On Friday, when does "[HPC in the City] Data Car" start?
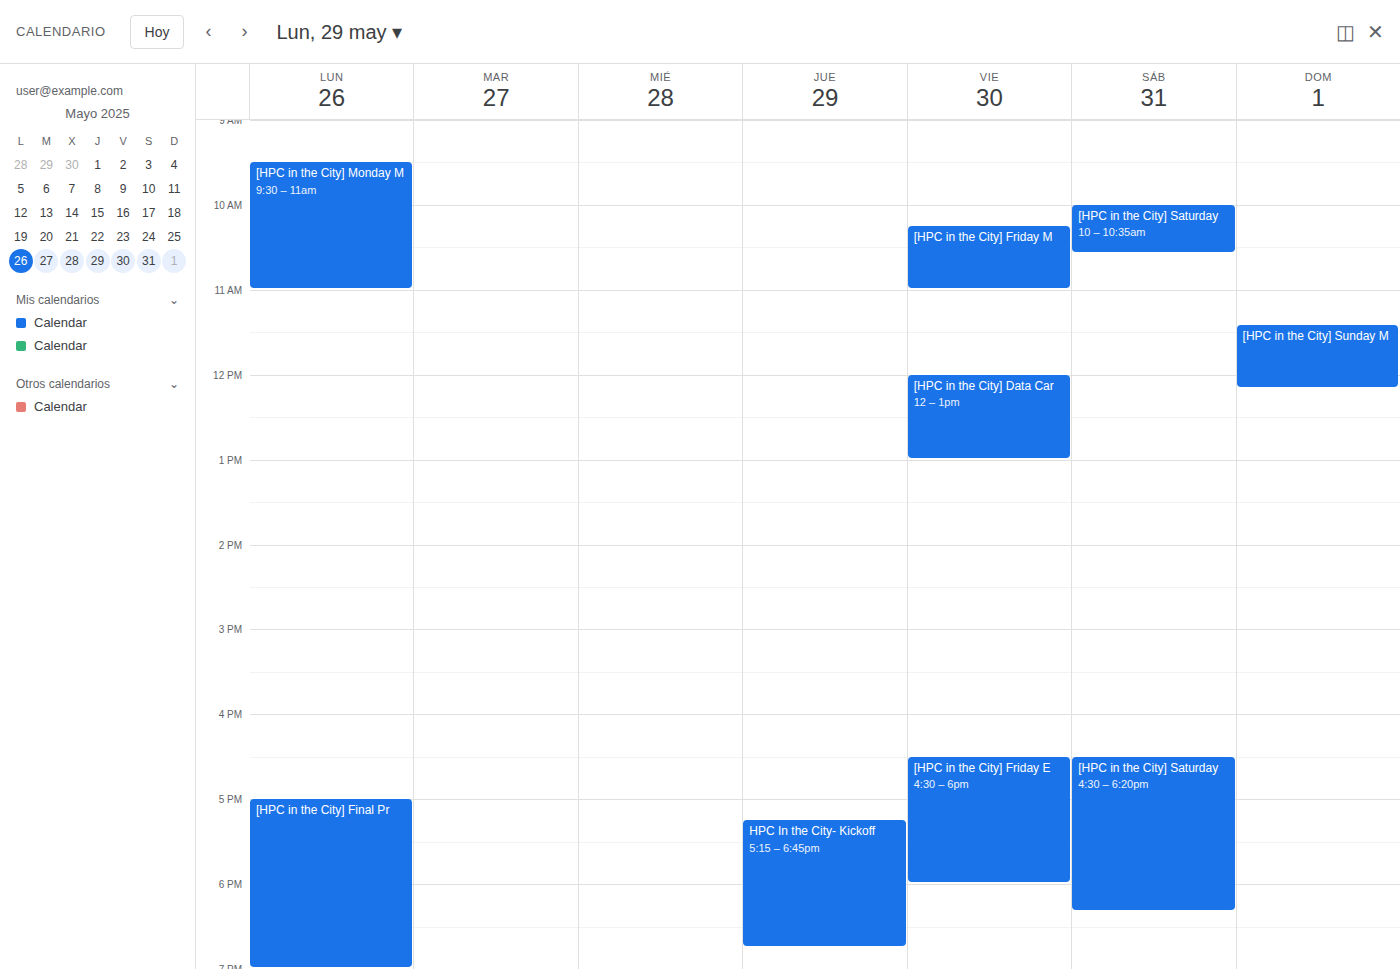
12:00 PM